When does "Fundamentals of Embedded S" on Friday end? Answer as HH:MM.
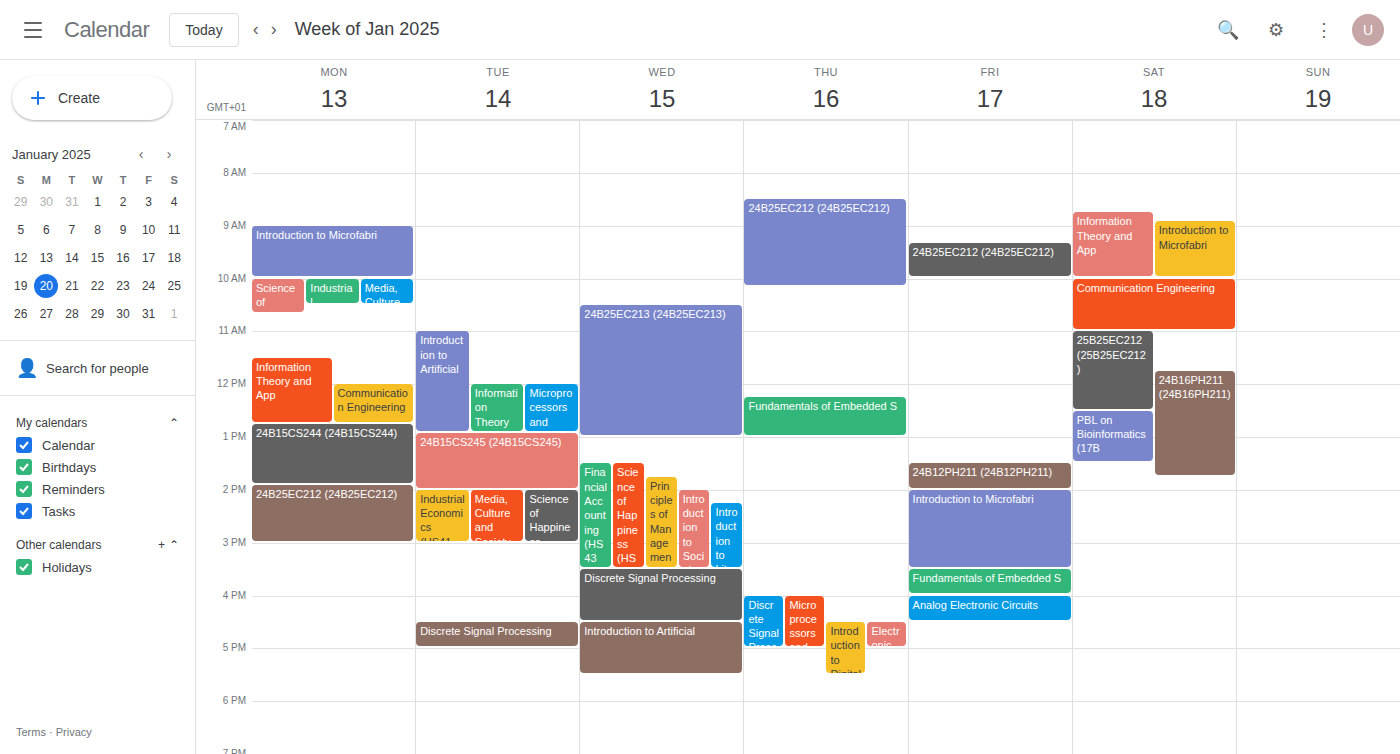
16:00